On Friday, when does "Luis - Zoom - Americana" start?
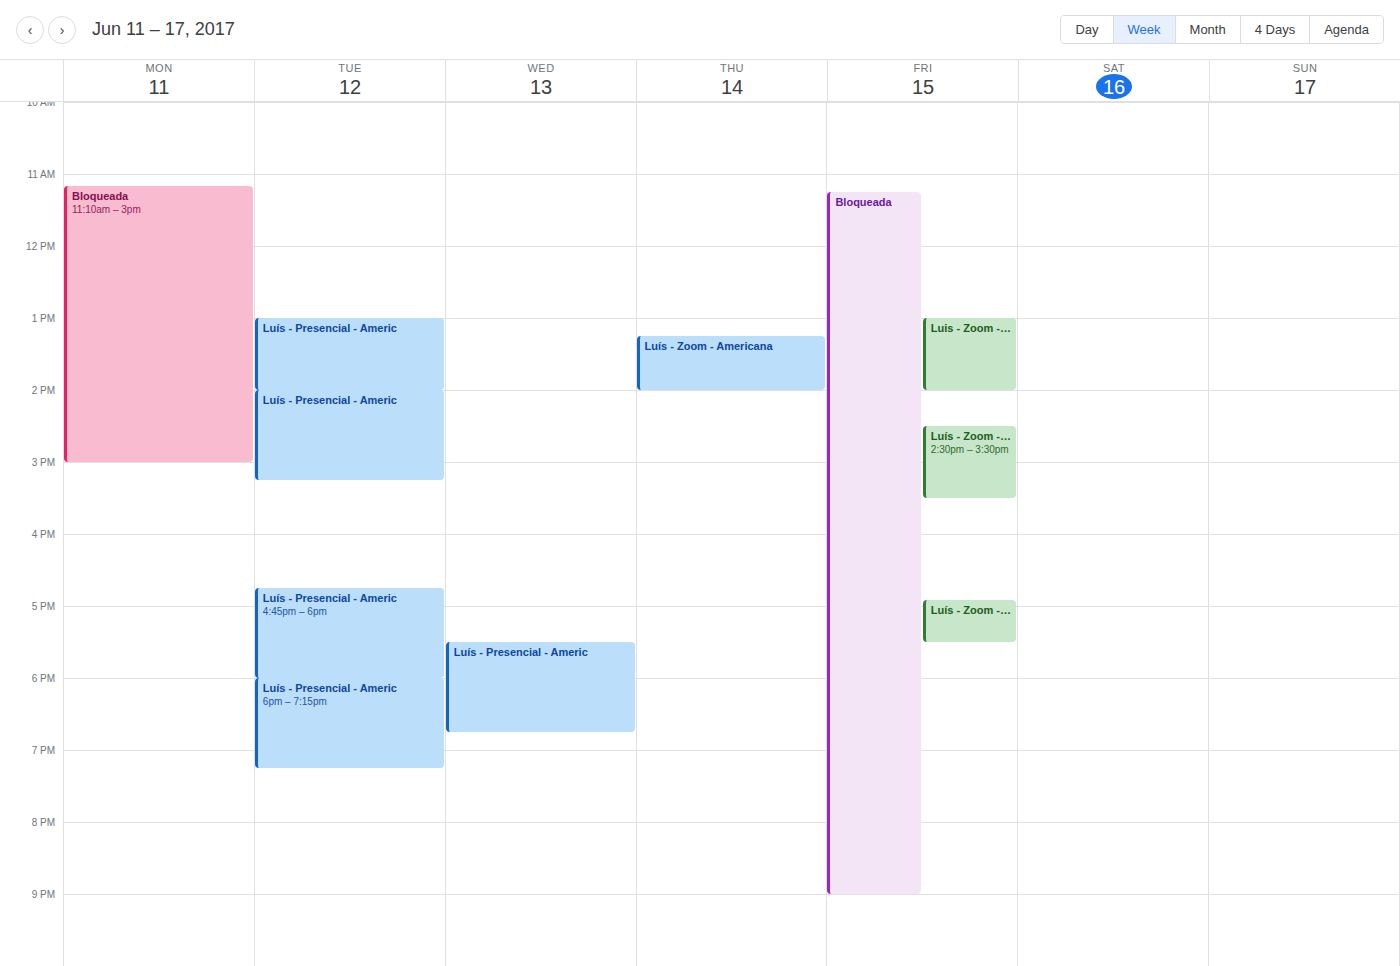
1:00 PM